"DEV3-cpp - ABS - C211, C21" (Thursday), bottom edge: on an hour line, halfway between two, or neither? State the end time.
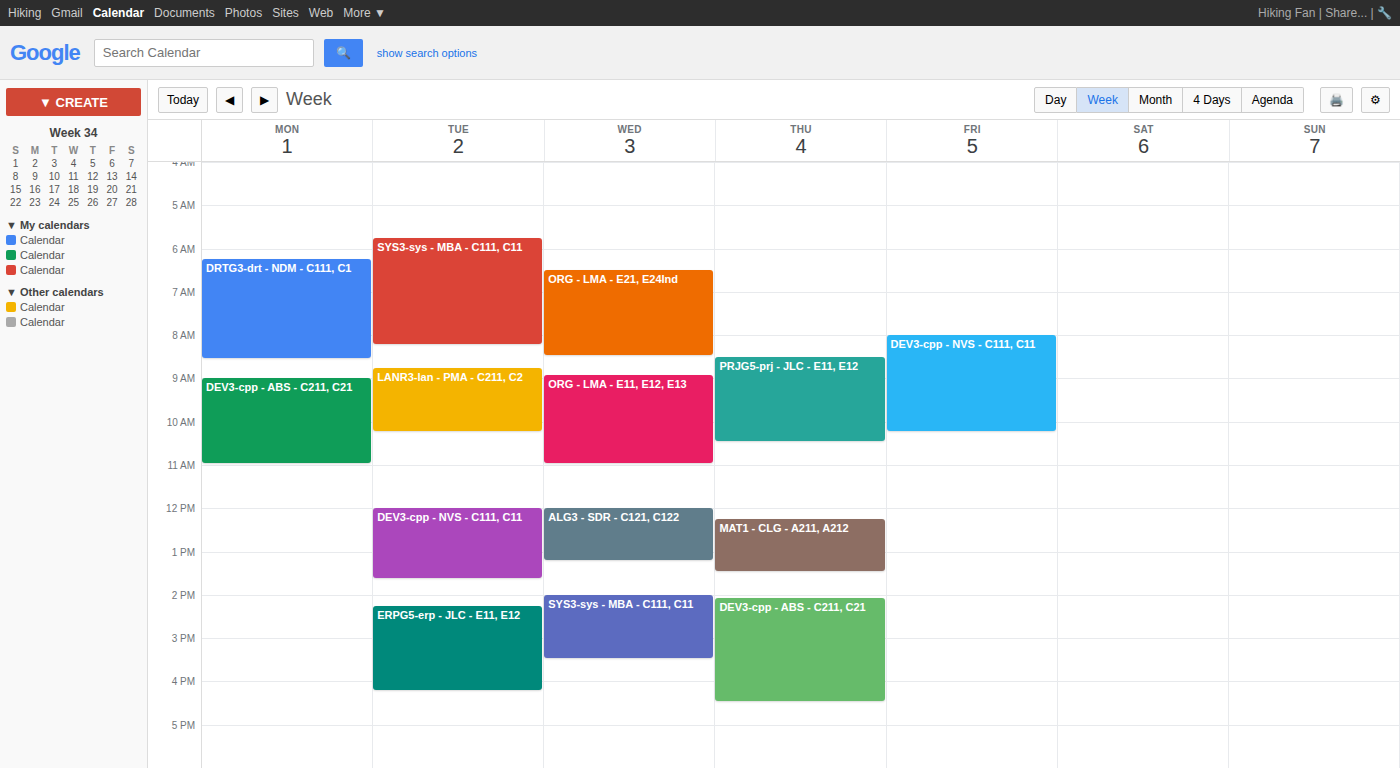
4:30 PM -- halfway between the 4 PM and 5 PM lines.